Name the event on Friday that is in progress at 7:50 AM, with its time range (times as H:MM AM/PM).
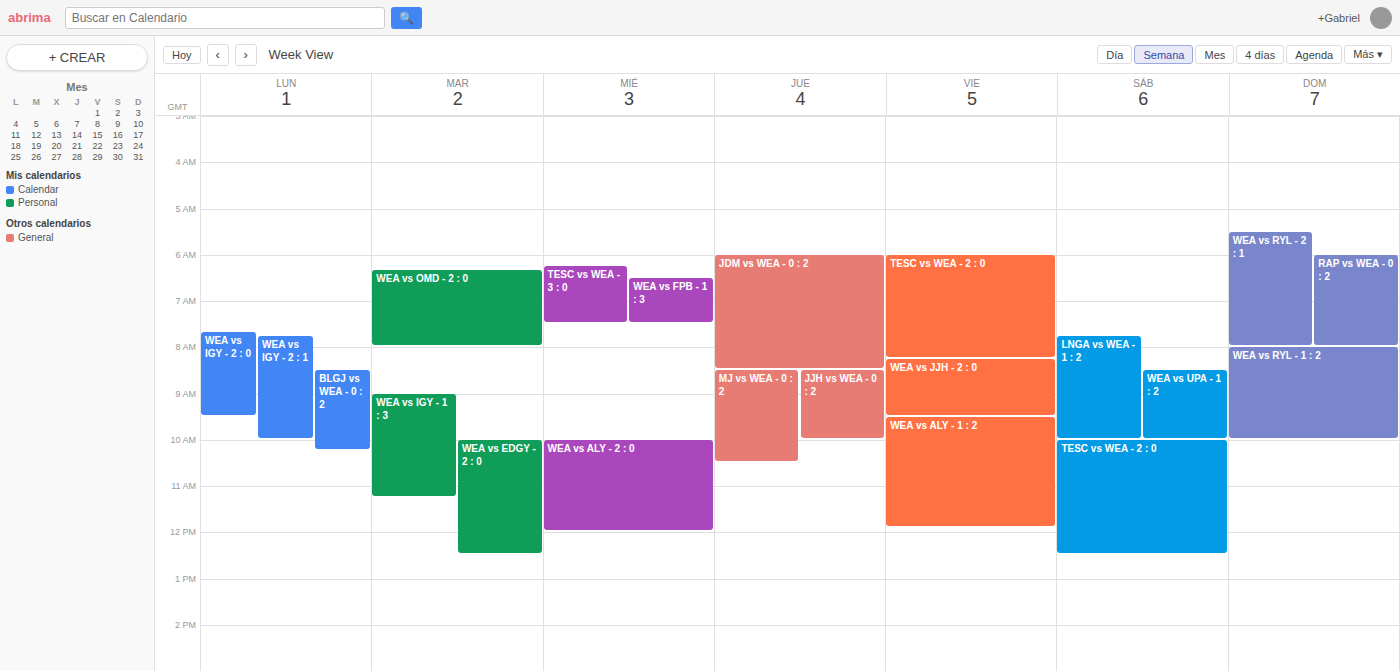
"TESC vs WEA - 2 : 0", 6:00 AM to 8:15 AM